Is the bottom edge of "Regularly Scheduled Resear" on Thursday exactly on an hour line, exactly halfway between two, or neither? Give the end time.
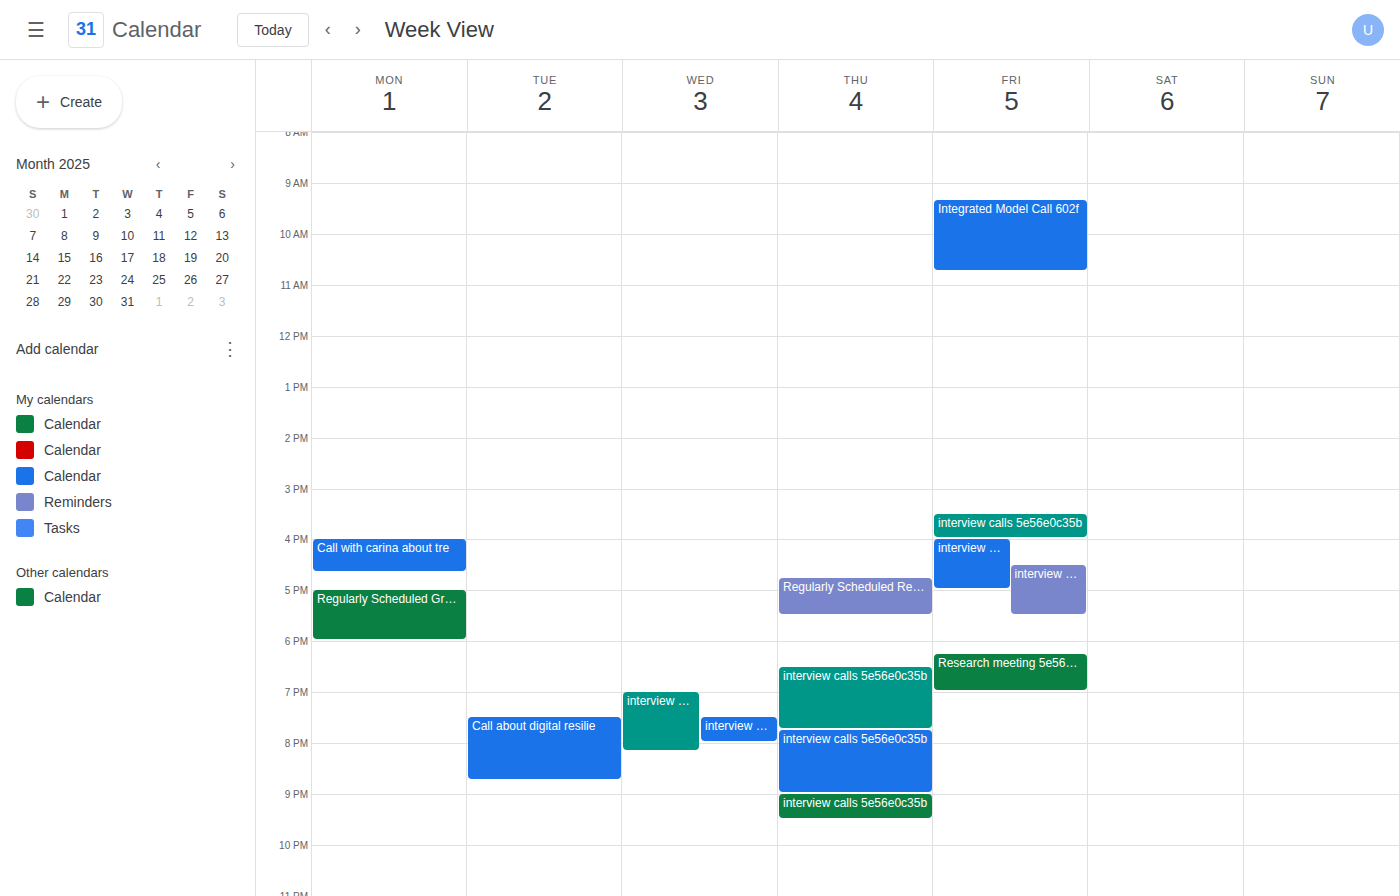
5:30 PM -- halfway between the 5 PM and 6 PM lines.